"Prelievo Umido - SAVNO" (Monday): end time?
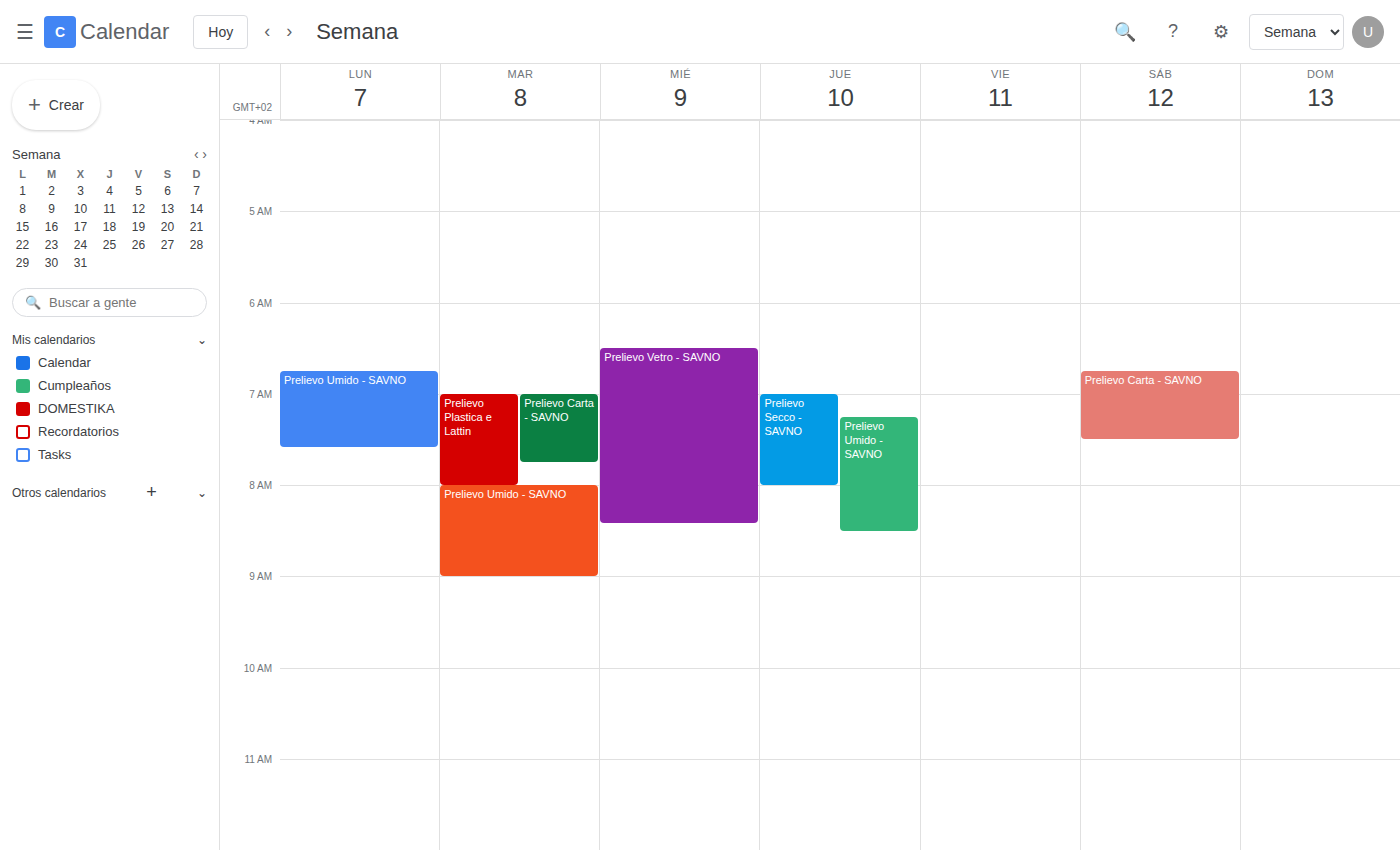
7:35 AM